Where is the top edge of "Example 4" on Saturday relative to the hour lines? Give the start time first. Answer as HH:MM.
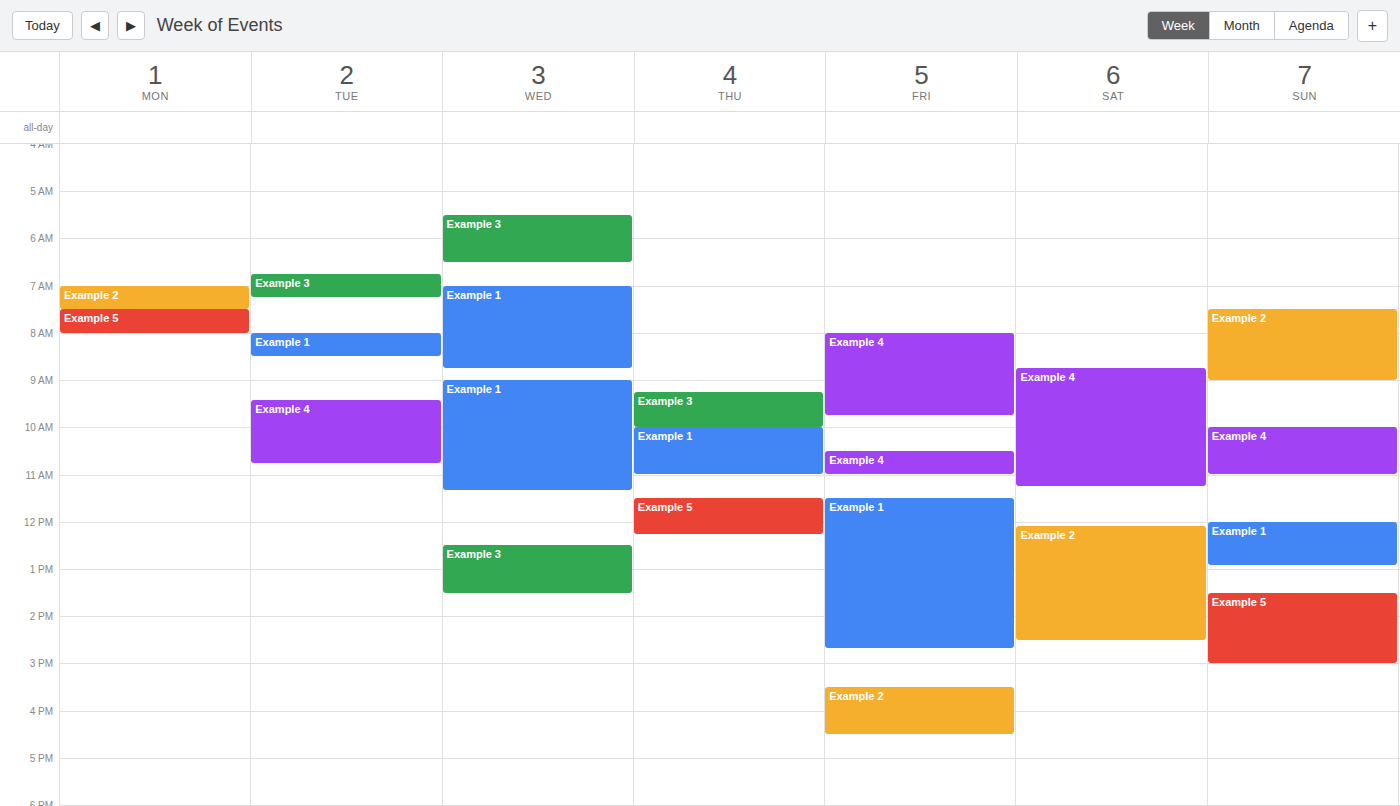
08:45 -- neither: three quarters of the way from the 08:00 line to the 09:00 line.